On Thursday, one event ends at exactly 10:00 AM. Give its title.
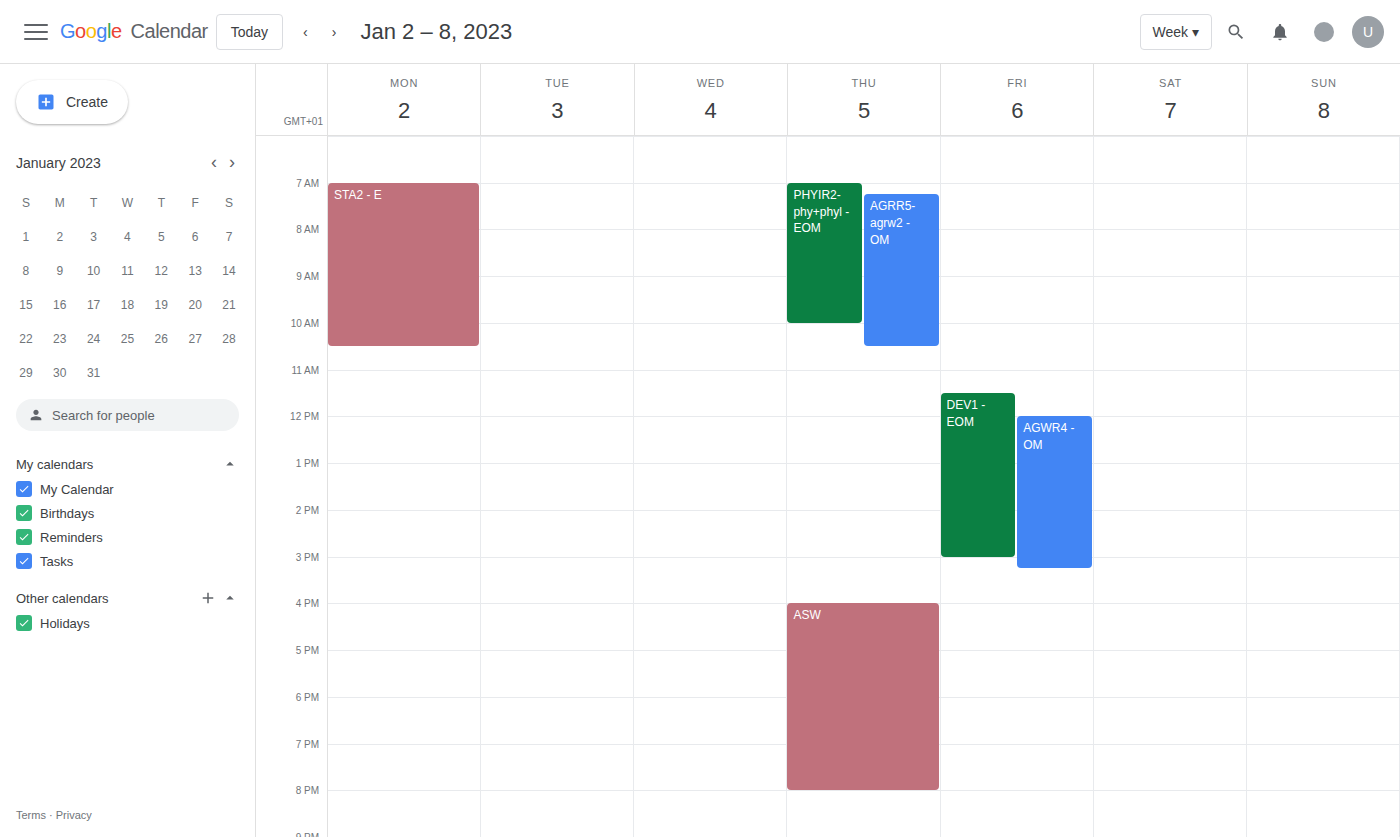
"PHYIR2-phy+phyl - EOM"